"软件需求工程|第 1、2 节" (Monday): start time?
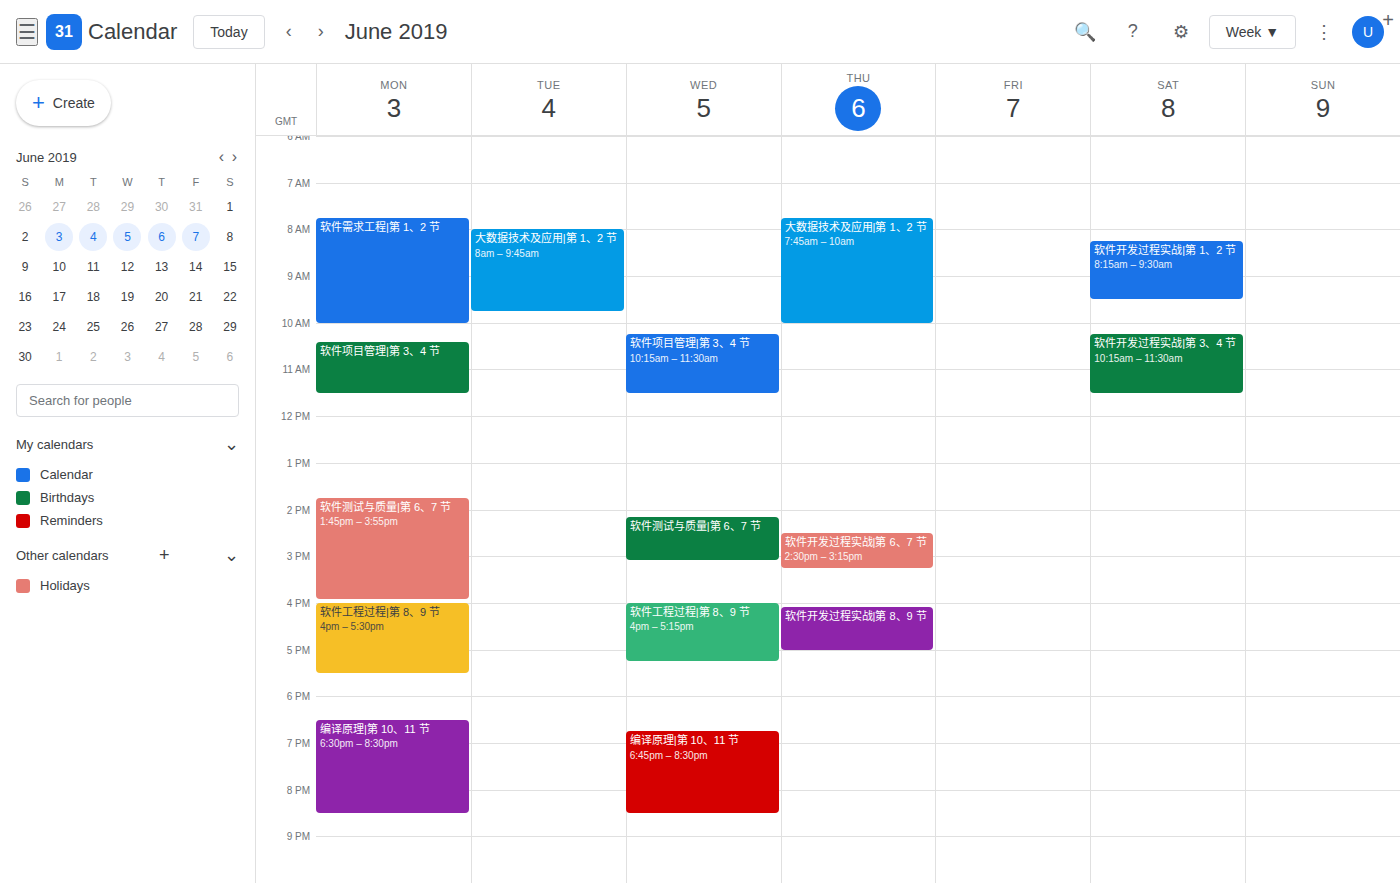
7:45 AM